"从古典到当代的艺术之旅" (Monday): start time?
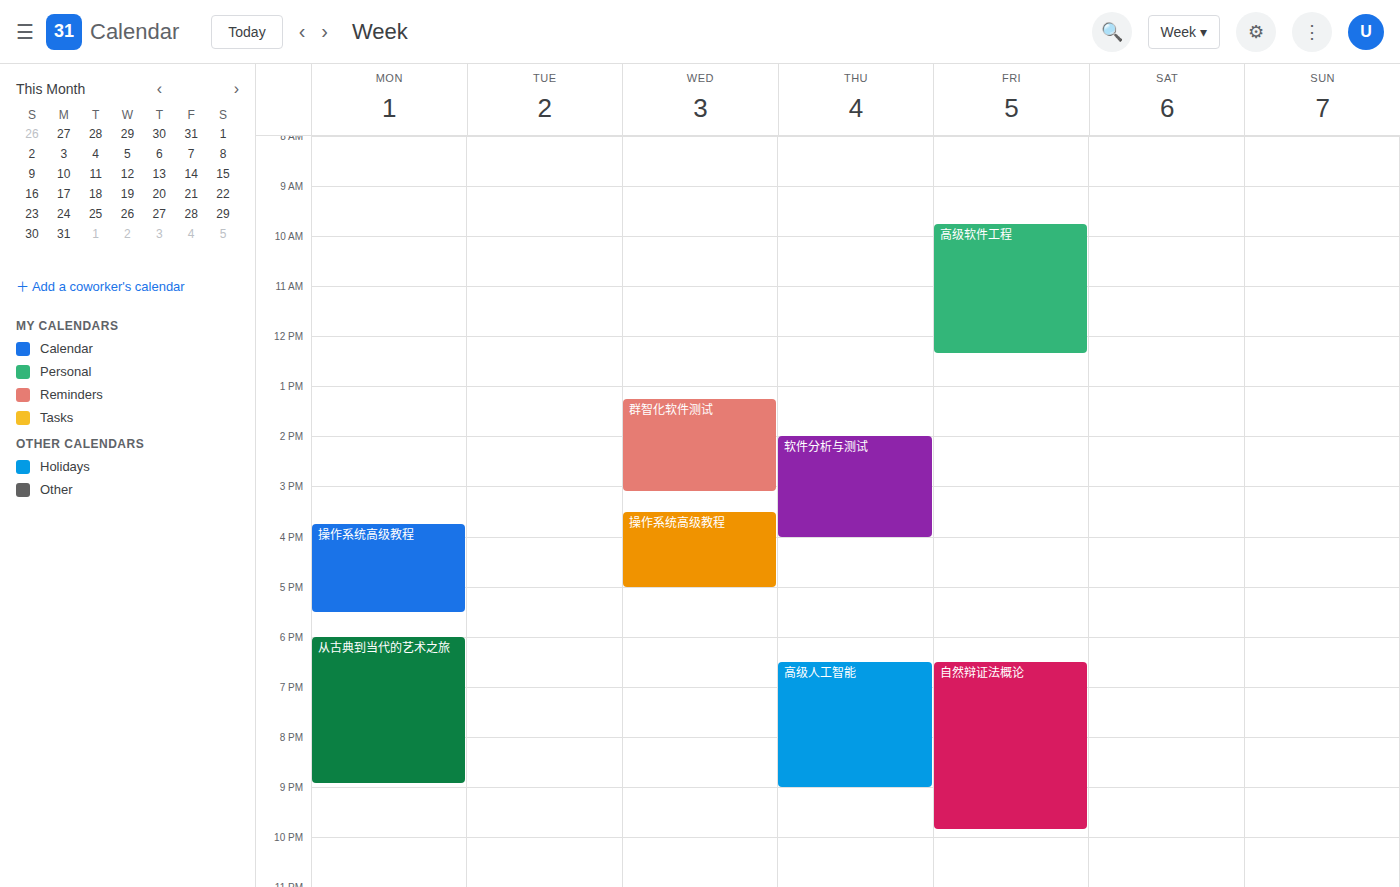
6:00 PM